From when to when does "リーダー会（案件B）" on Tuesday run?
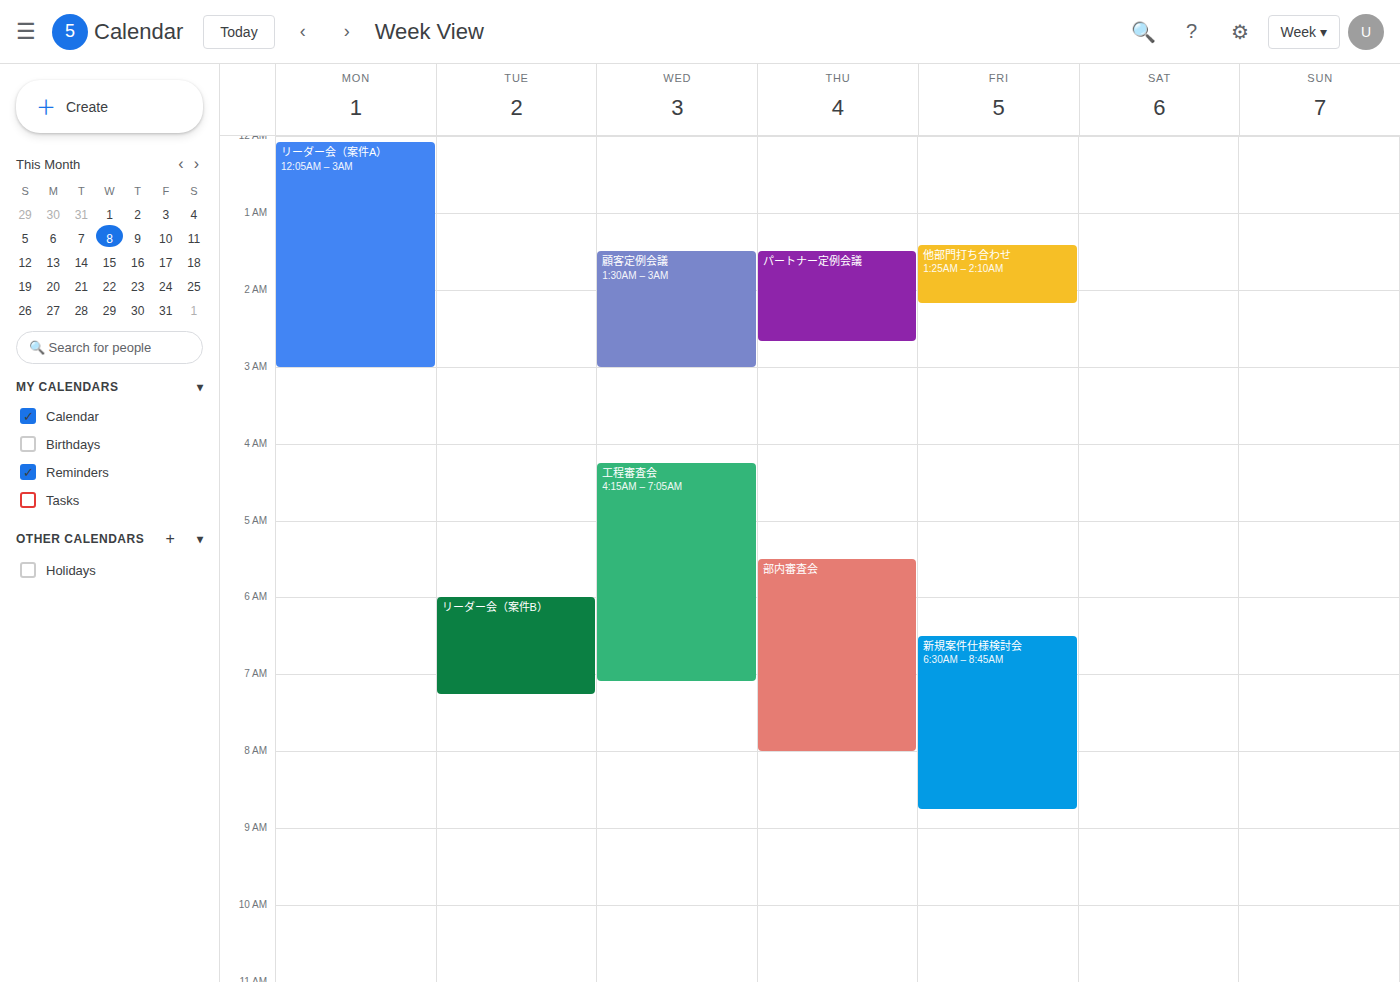
06:00 to 07:15